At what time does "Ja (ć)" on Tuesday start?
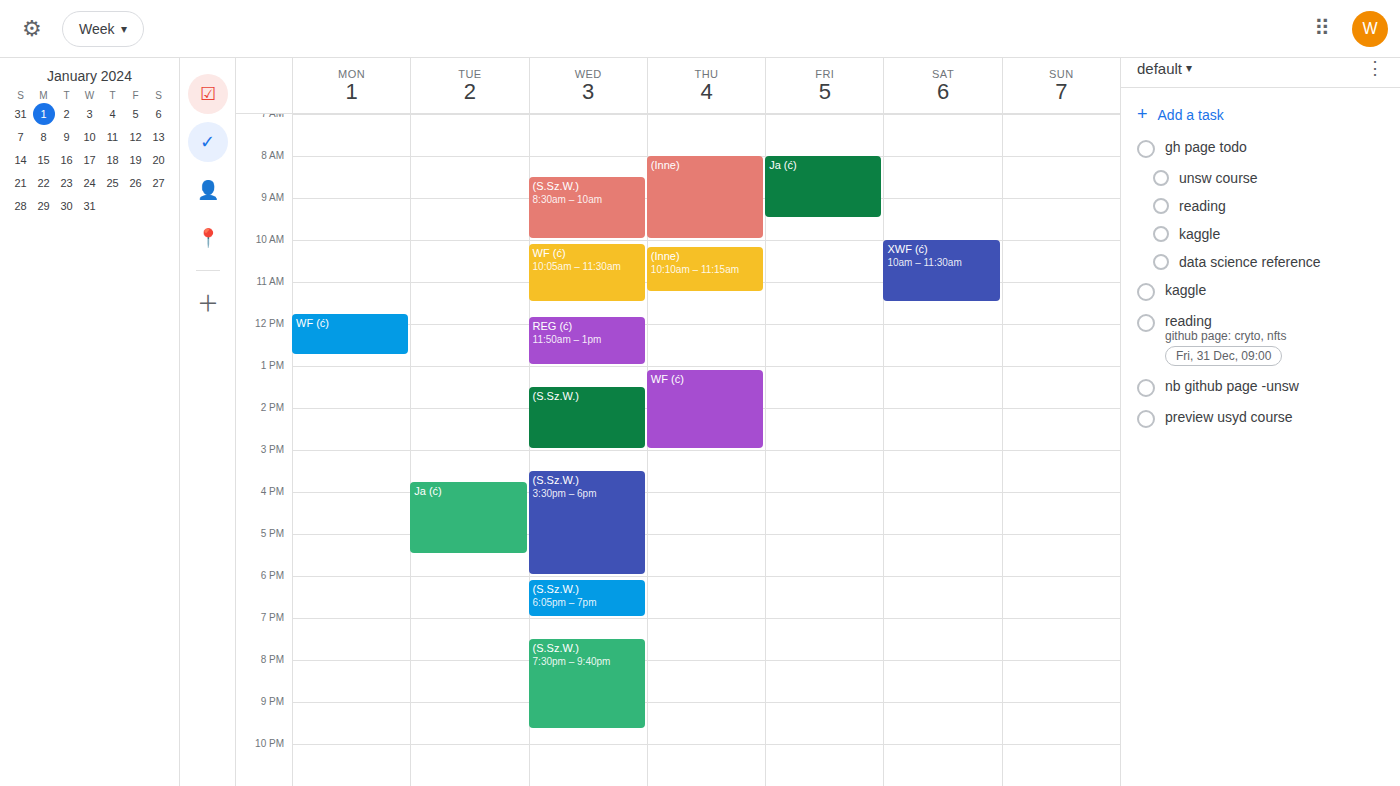
3:45 PM